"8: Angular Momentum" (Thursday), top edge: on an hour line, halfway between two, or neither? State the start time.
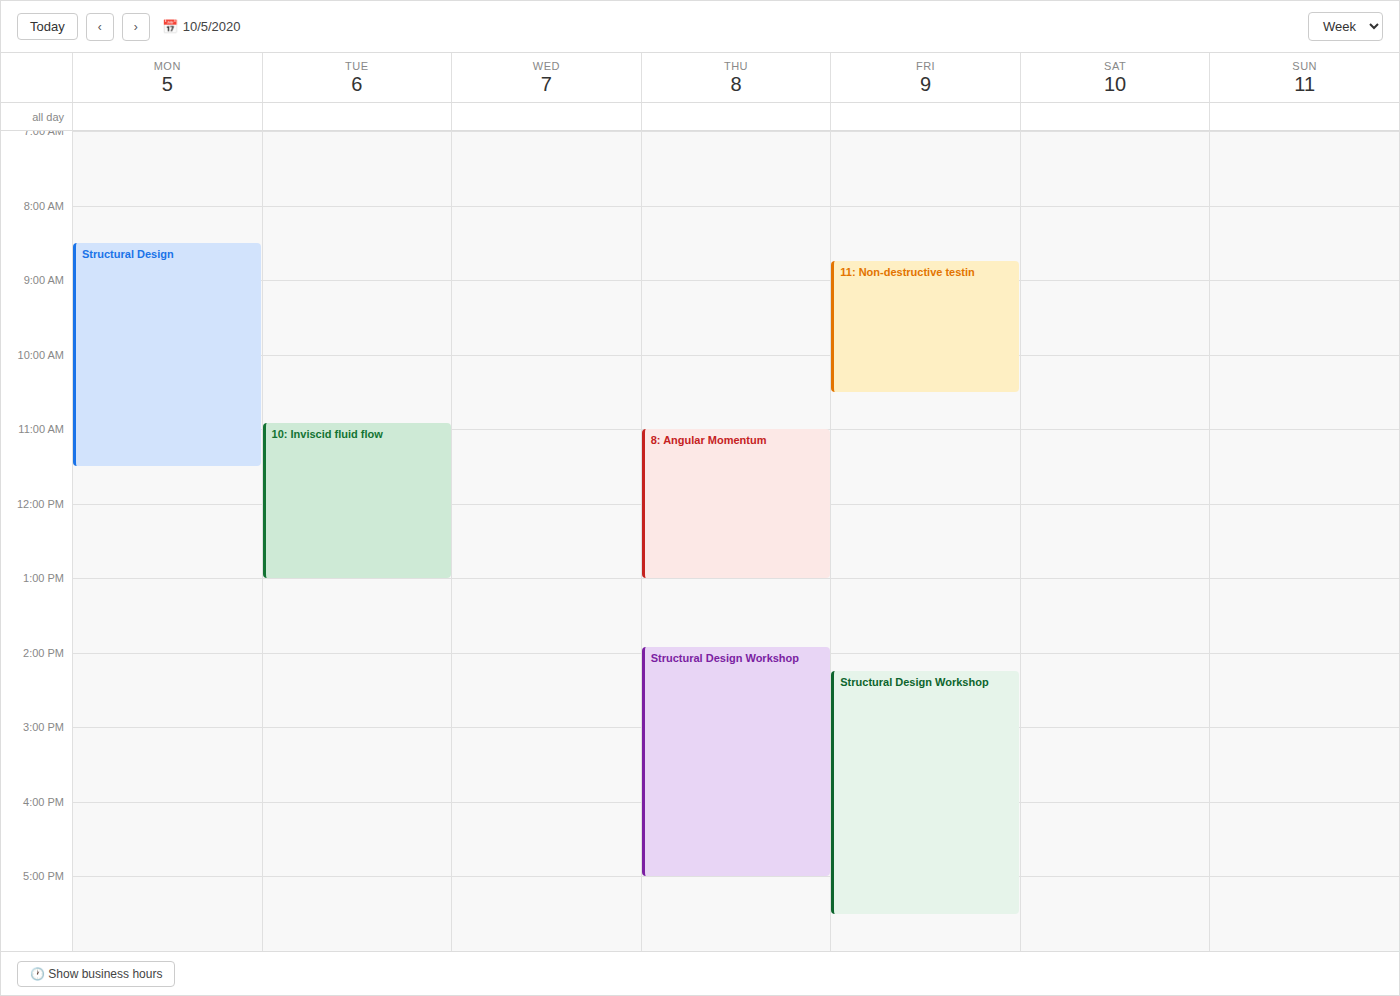
11:00 AM -- exactly on the 11 AM line.